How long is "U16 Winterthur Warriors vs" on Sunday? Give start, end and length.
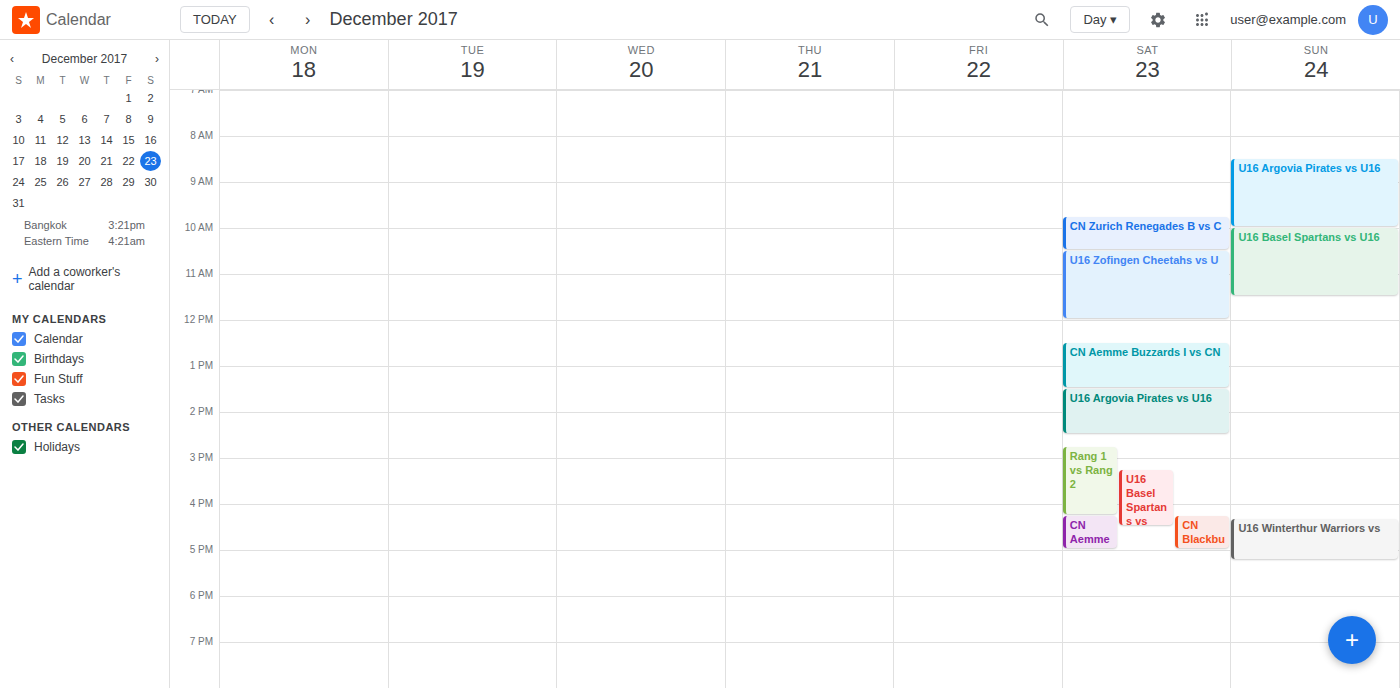
4:20 PM to 5:15 PM, 55 minutes